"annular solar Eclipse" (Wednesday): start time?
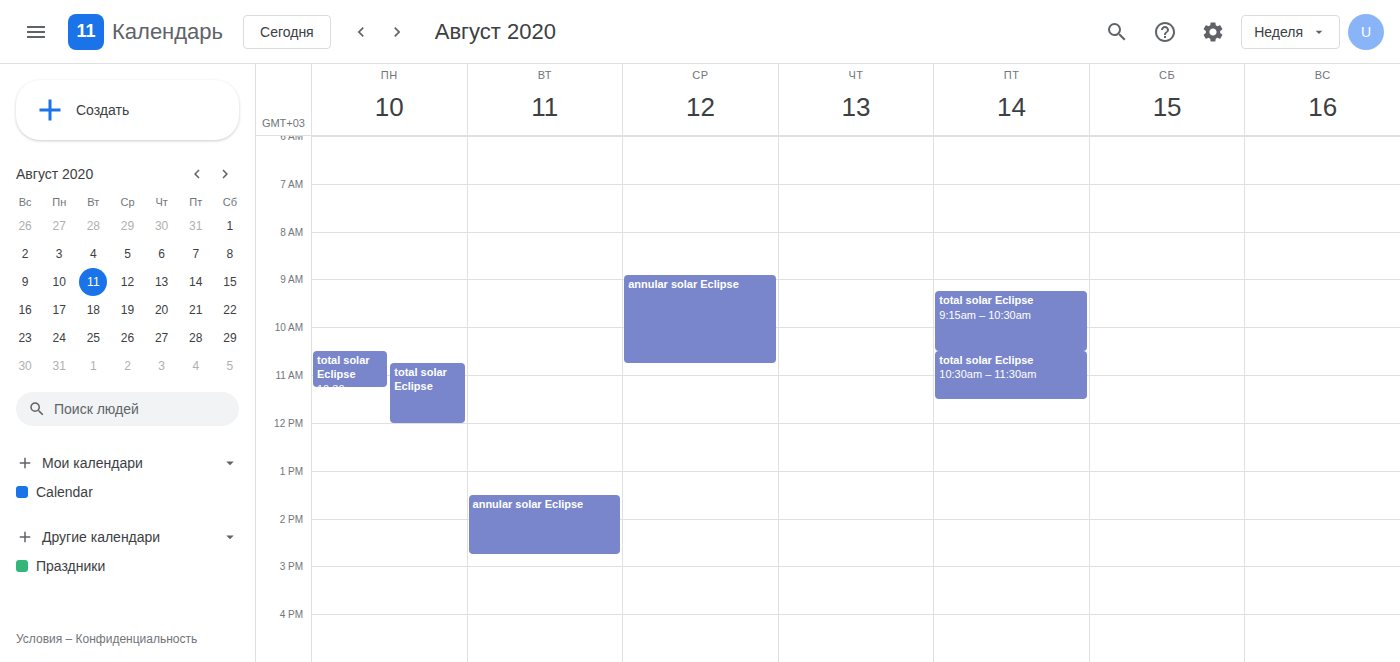
8:55 AM